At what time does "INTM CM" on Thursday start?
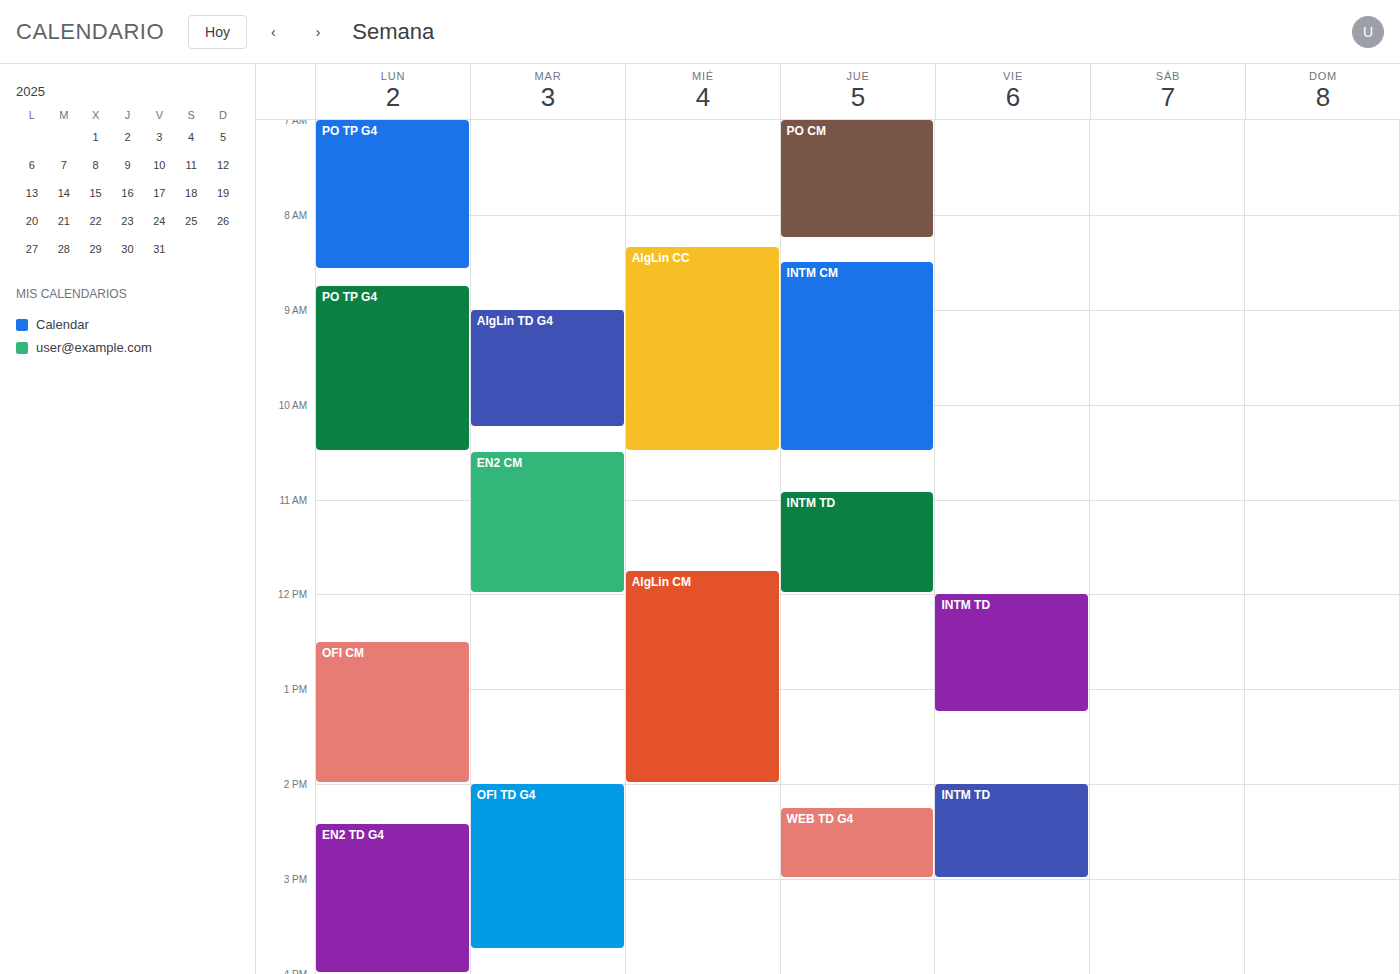
8:30 AM